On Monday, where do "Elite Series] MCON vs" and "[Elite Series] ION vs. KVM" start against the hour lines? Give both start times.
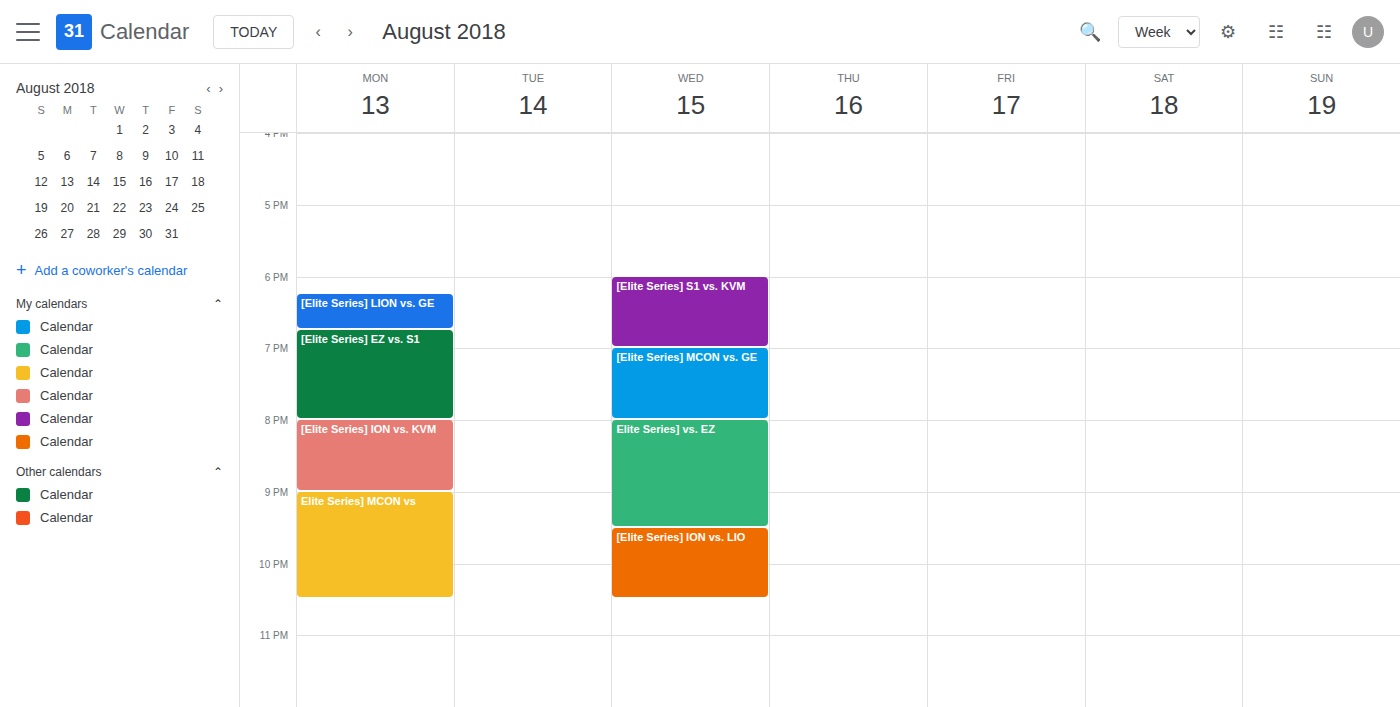
"Elite Series] MCON vs": 9:00 PM, exactly on the 9 PM line. "[Elite Series] ION vs. KVM": 8:00 PM, exactly on the 8 PM line.